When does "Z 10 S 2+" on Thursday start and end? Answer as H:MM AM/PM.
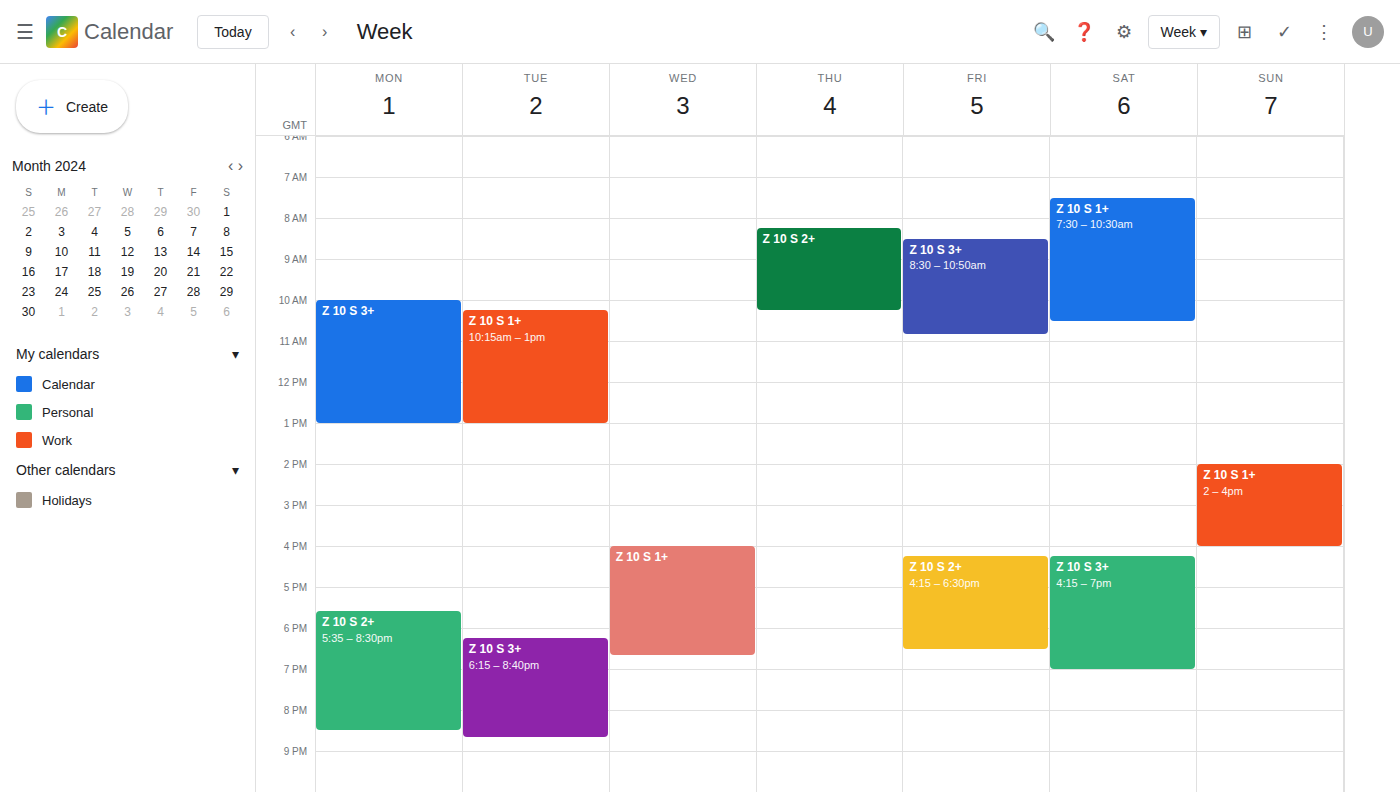
8:15 AM to 10:15 AM